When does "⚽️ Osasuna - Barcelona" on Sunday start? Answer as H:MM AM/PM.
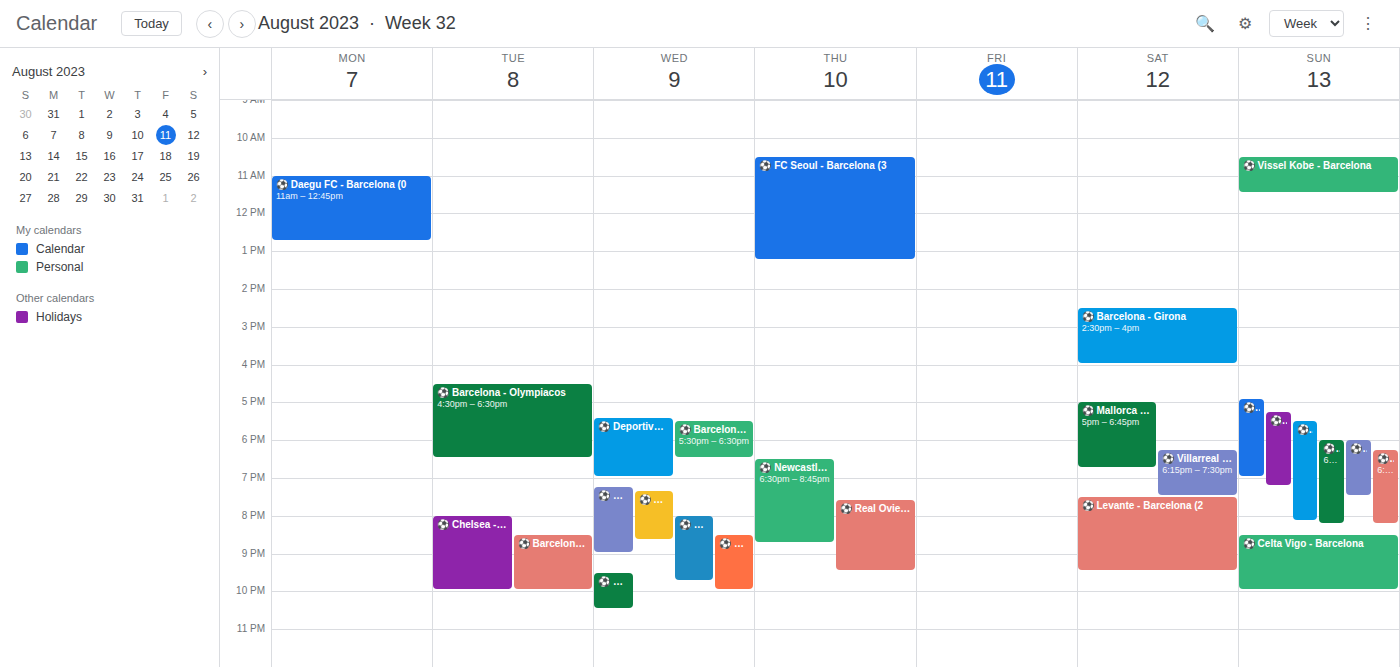
5:15 PM